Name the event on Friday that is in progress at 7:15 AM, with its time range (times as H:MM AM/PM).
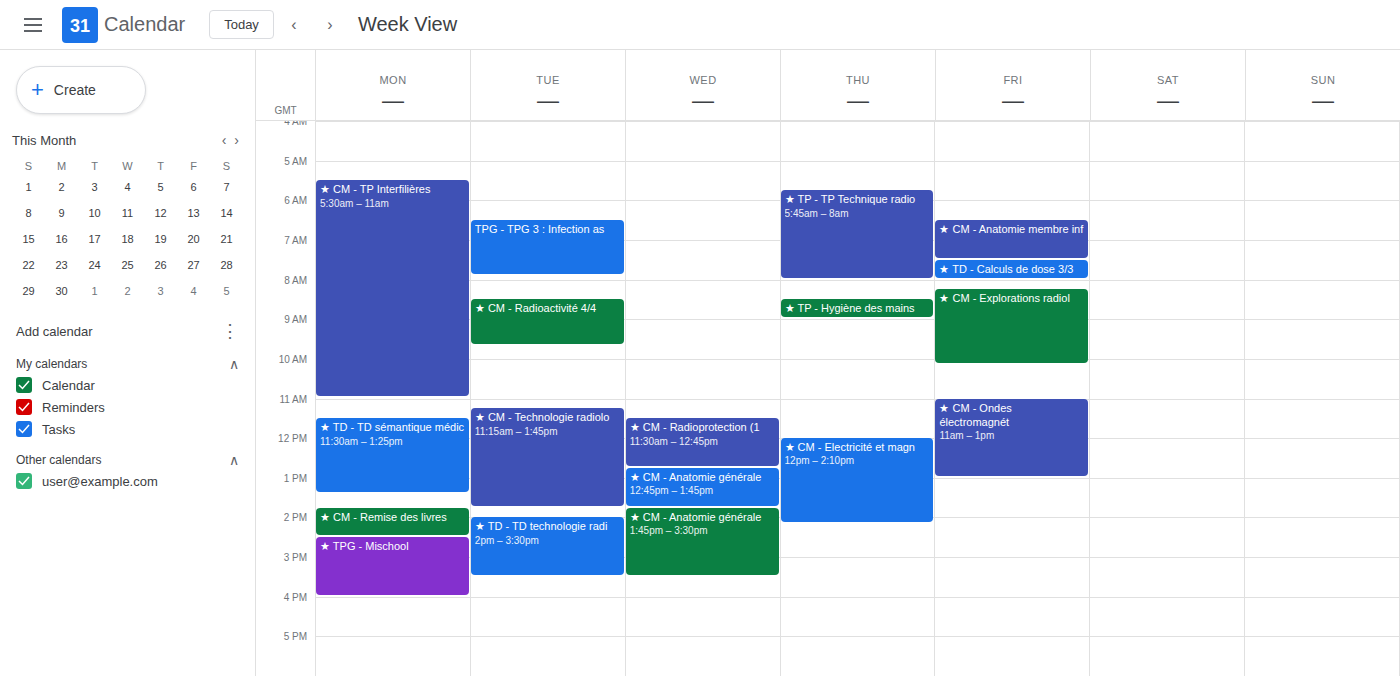
"★ CM - Anatomie membre inf", 6:30 AM to 7:30 AM